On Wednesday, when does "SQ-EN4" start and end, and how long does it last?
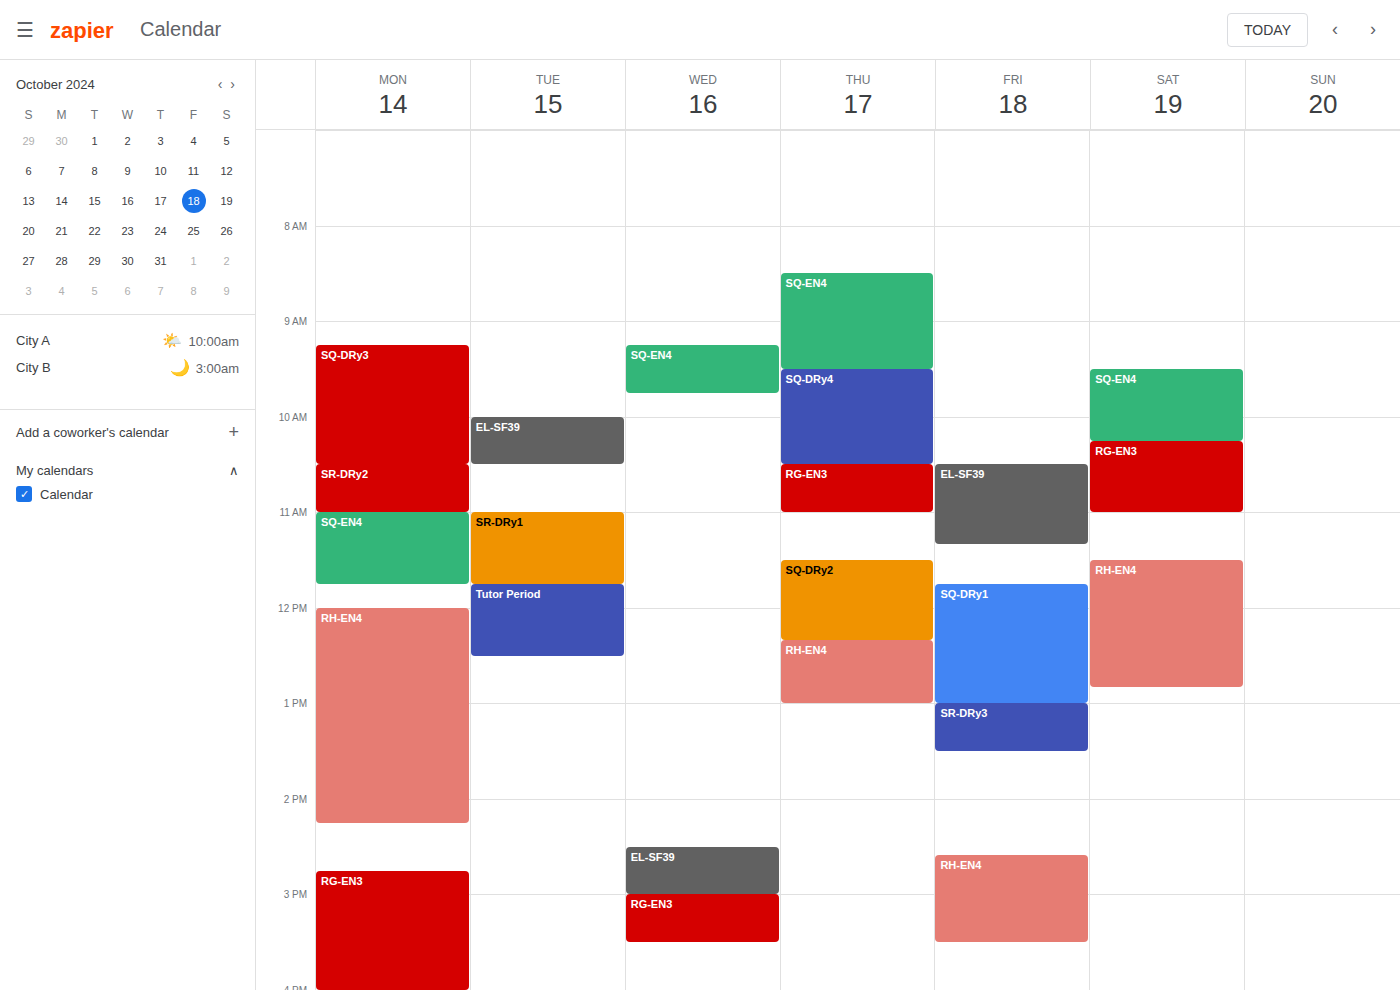
9:15 AM to 9:45 AM, 30 minutes